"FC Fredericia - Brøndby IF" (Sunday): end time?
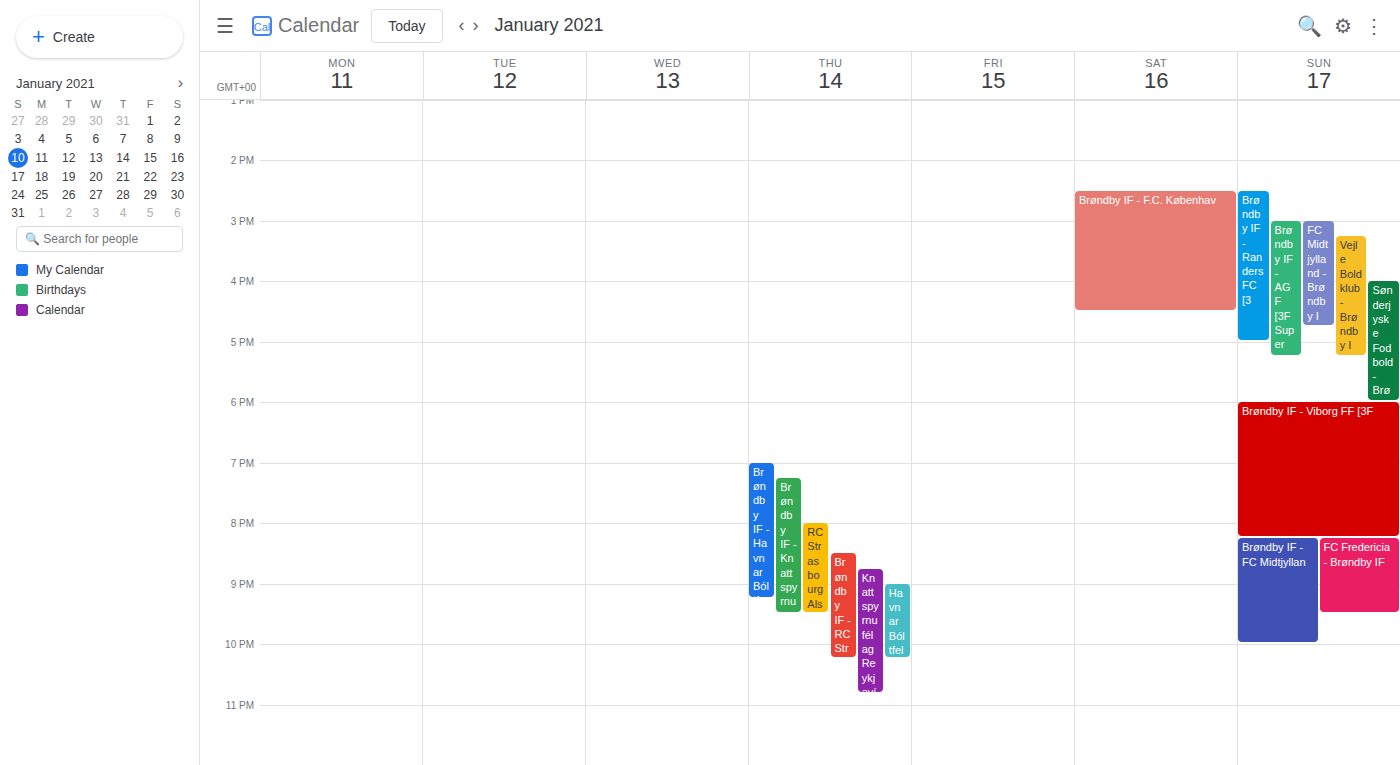
9:30 PM